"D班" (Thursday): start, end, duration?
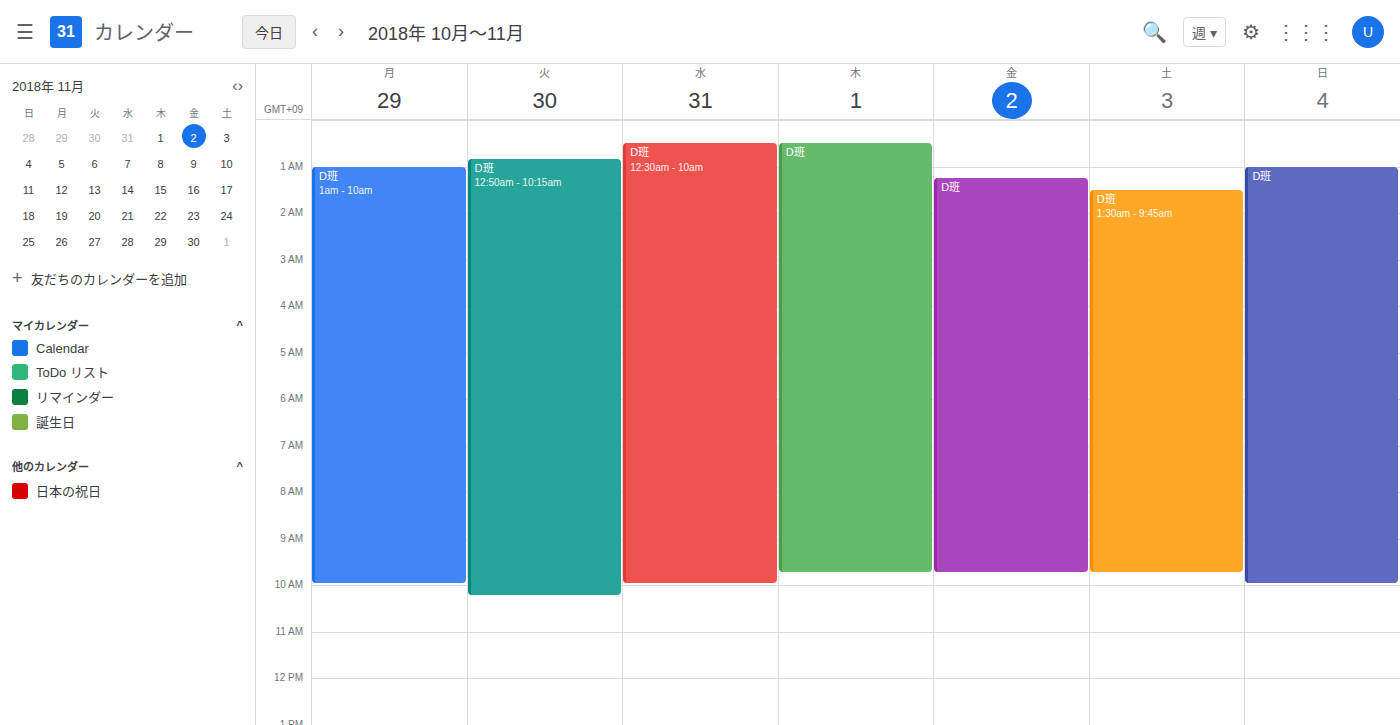
12:30 AM to 9:45 AM, 9 hours 15 minutes